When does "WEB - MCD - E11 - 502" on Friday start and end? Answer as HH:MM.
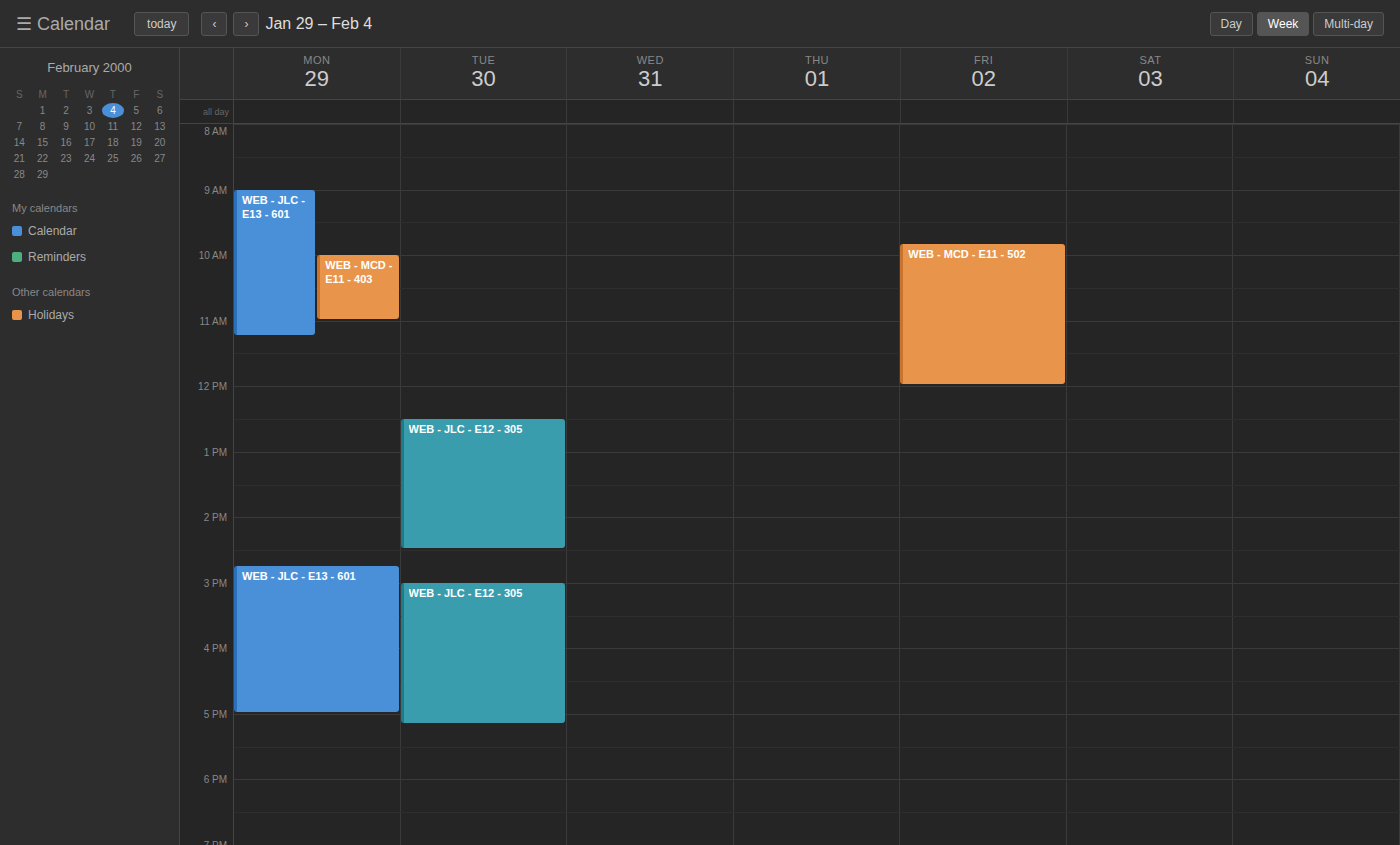
09:50 to 12:00